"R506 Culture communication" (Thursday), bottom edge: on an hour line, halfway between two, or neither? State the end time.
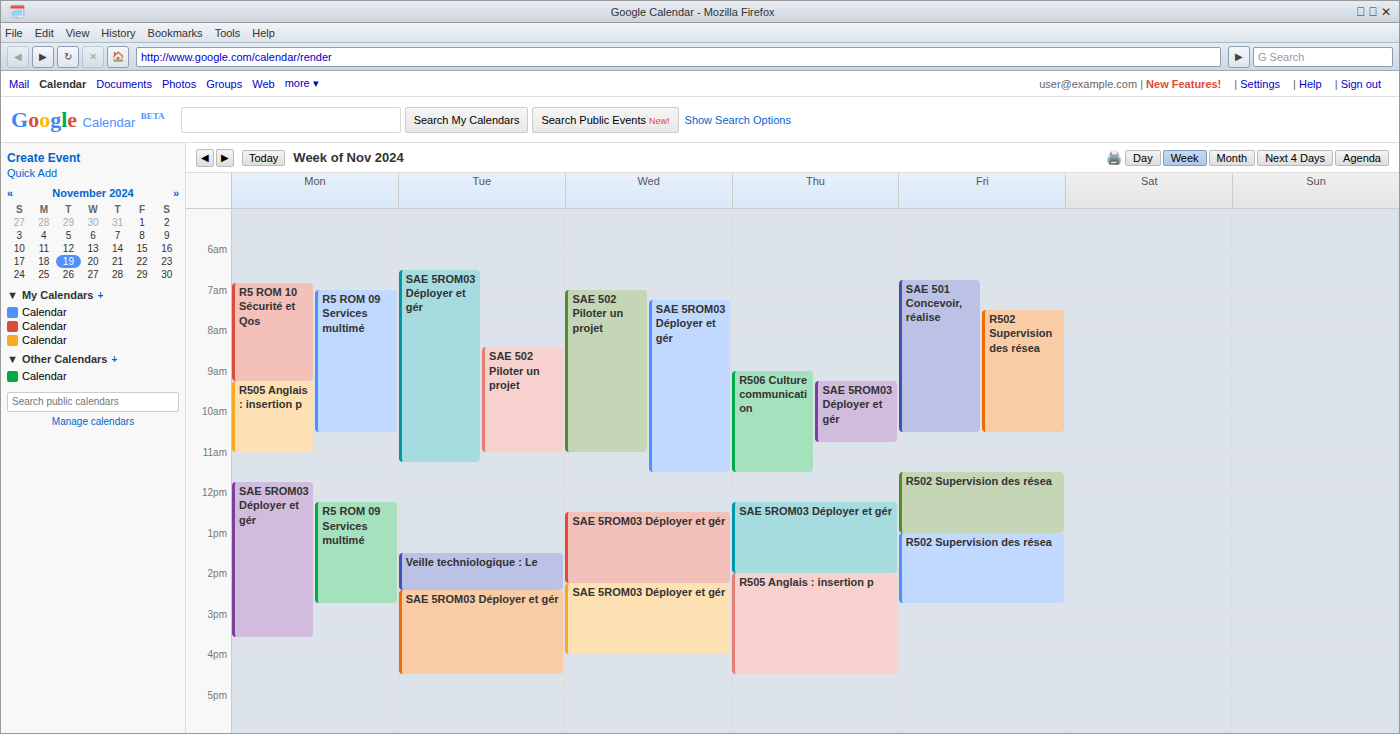
11:30 -- halfway between the 11:00 and 12:00 lines.